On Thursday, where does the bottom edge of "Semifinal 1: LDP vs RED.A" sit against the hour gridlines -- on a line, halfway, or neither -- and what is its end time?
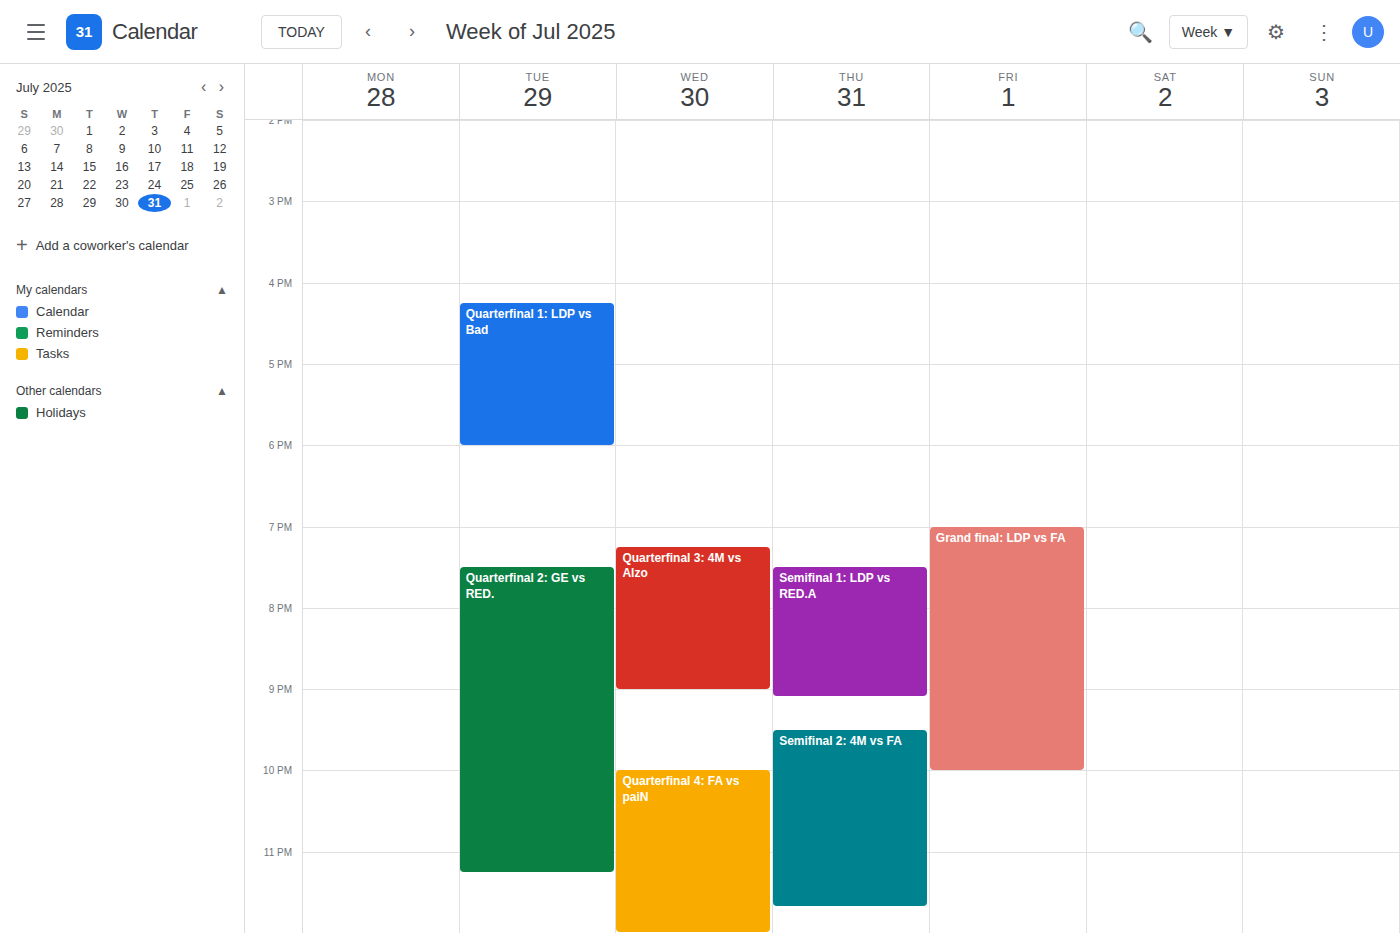
9:05 PM -- neither: 5 minutes below the 9 PM line and 55 minutes above the 10 PM line.